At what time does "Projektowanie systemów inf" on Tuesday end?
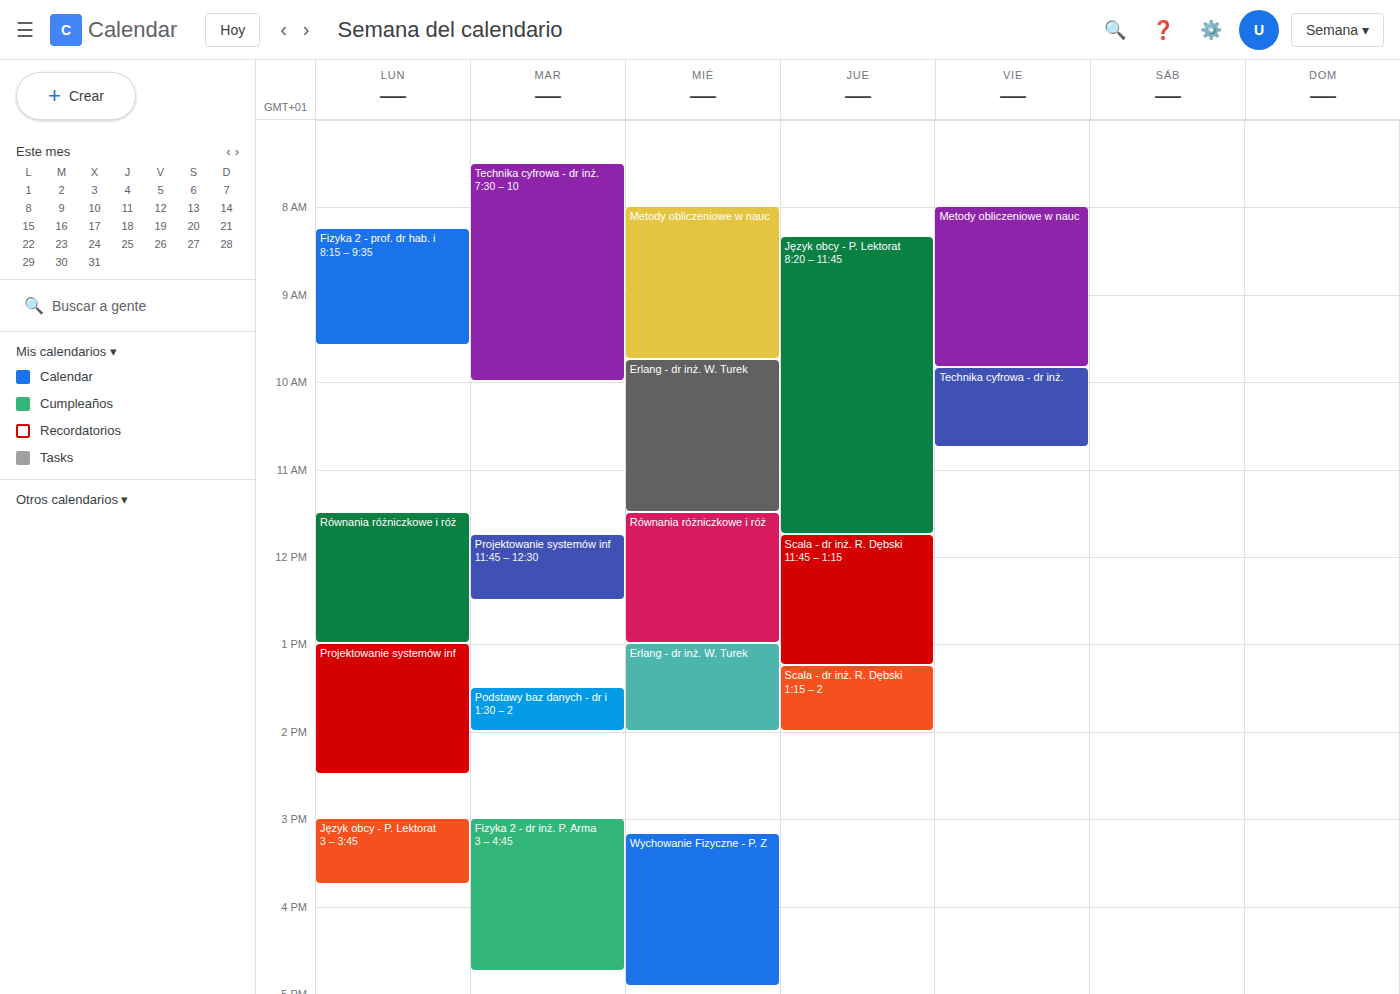
12:30 PM